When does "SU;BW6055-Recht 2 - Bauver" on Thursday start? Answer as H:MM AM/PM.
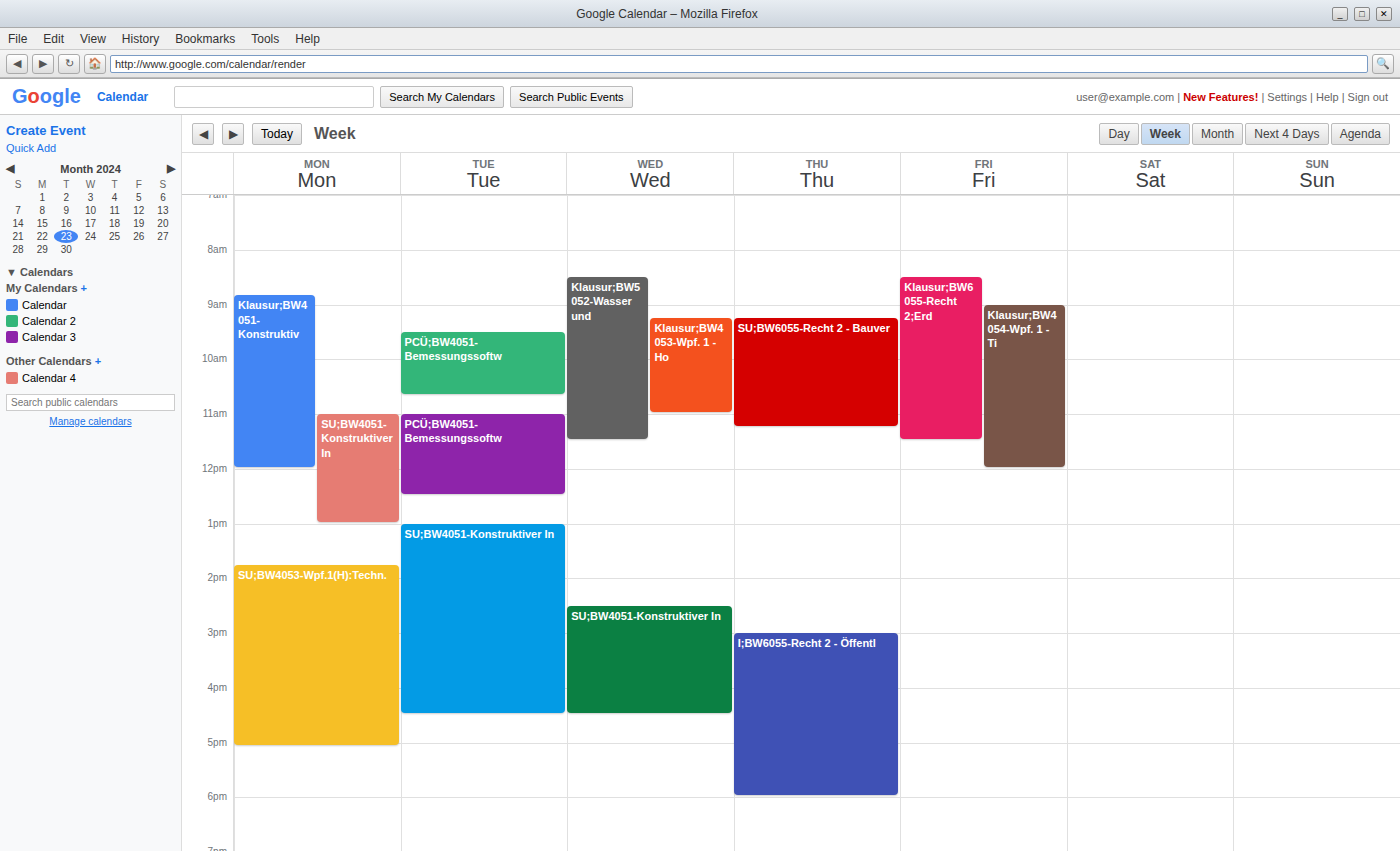
9:15 AM